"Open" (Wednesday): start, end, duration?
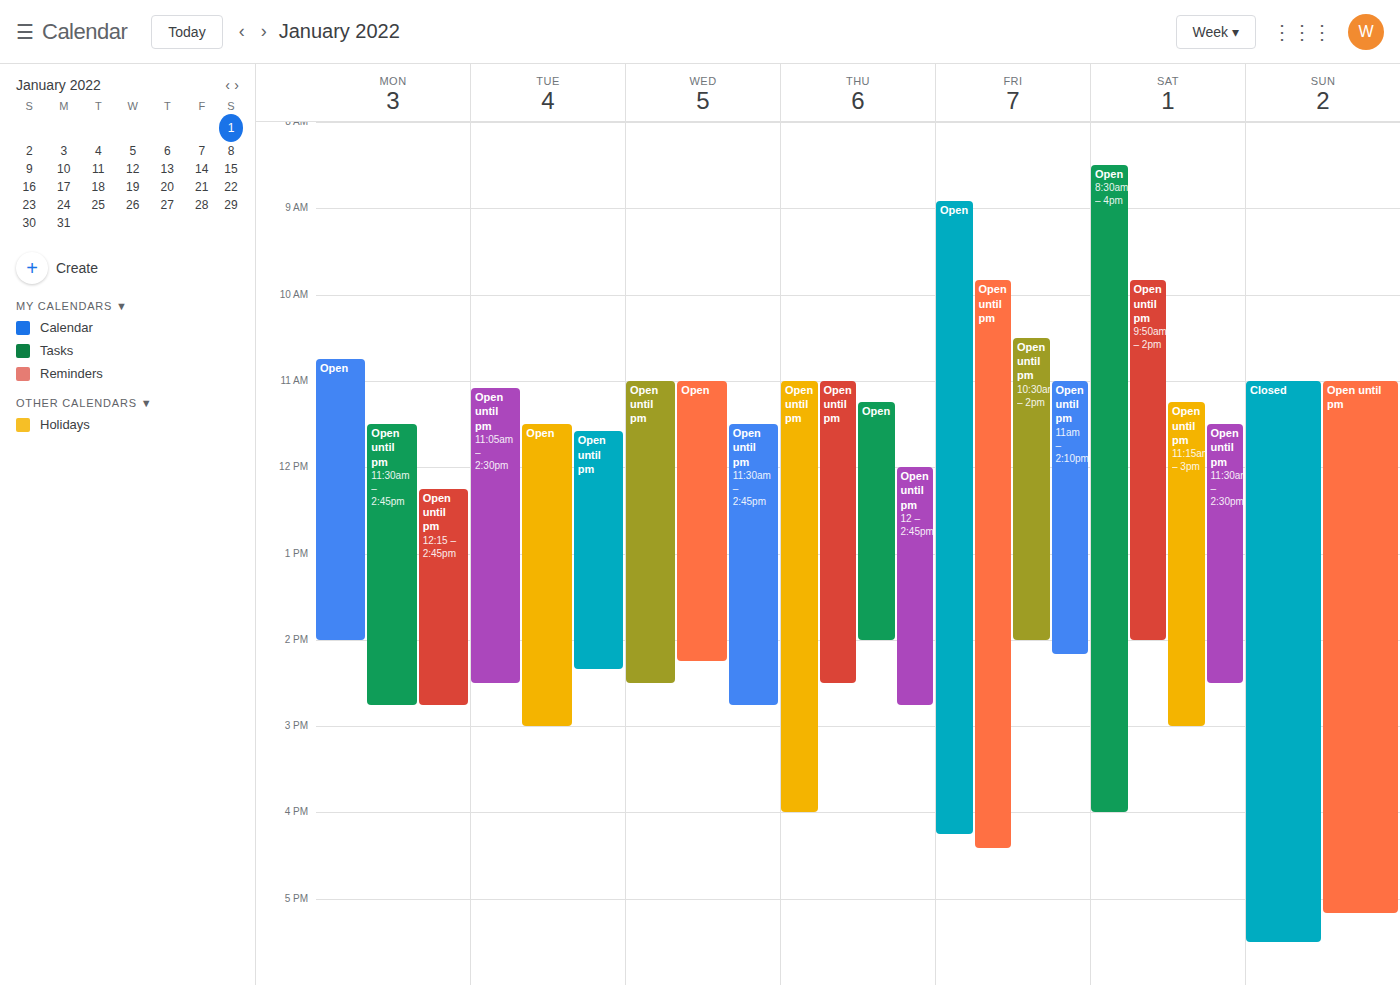
11:00 AM to 2:15 PM, 3 hours 15 minutes